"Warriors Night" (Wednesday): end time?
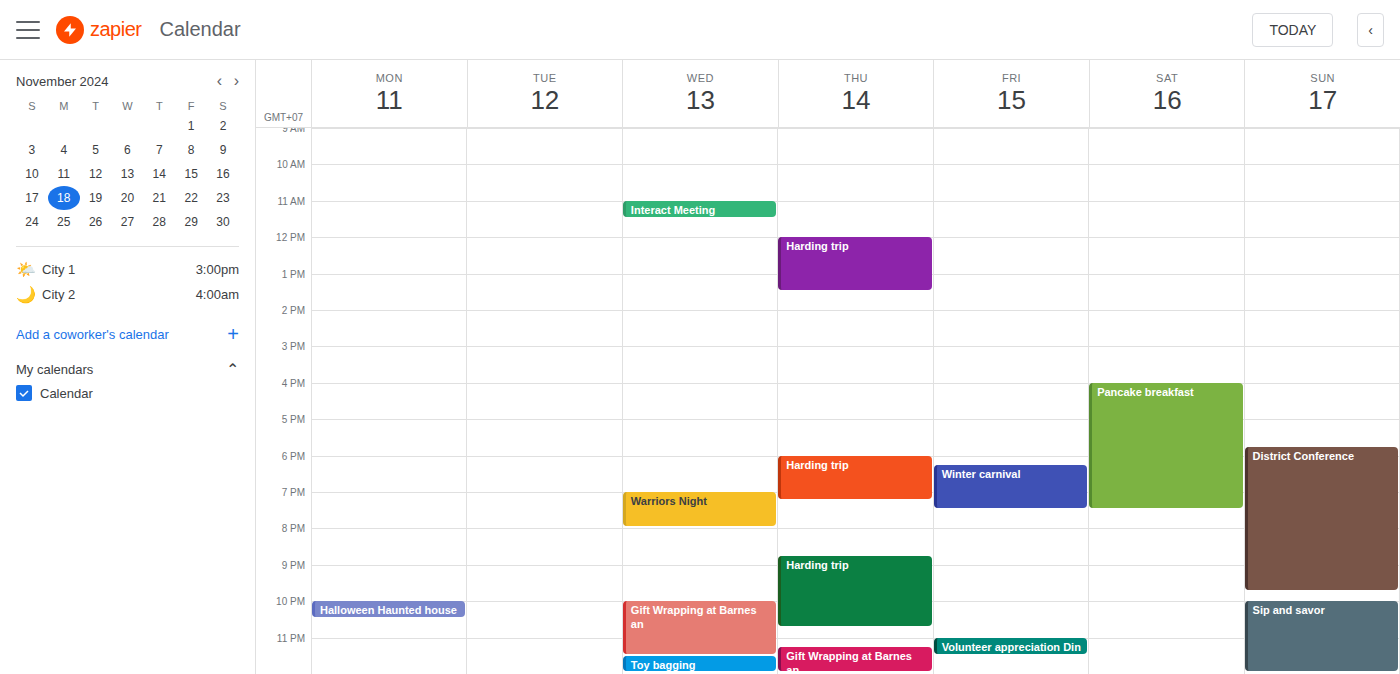
8:00 PM